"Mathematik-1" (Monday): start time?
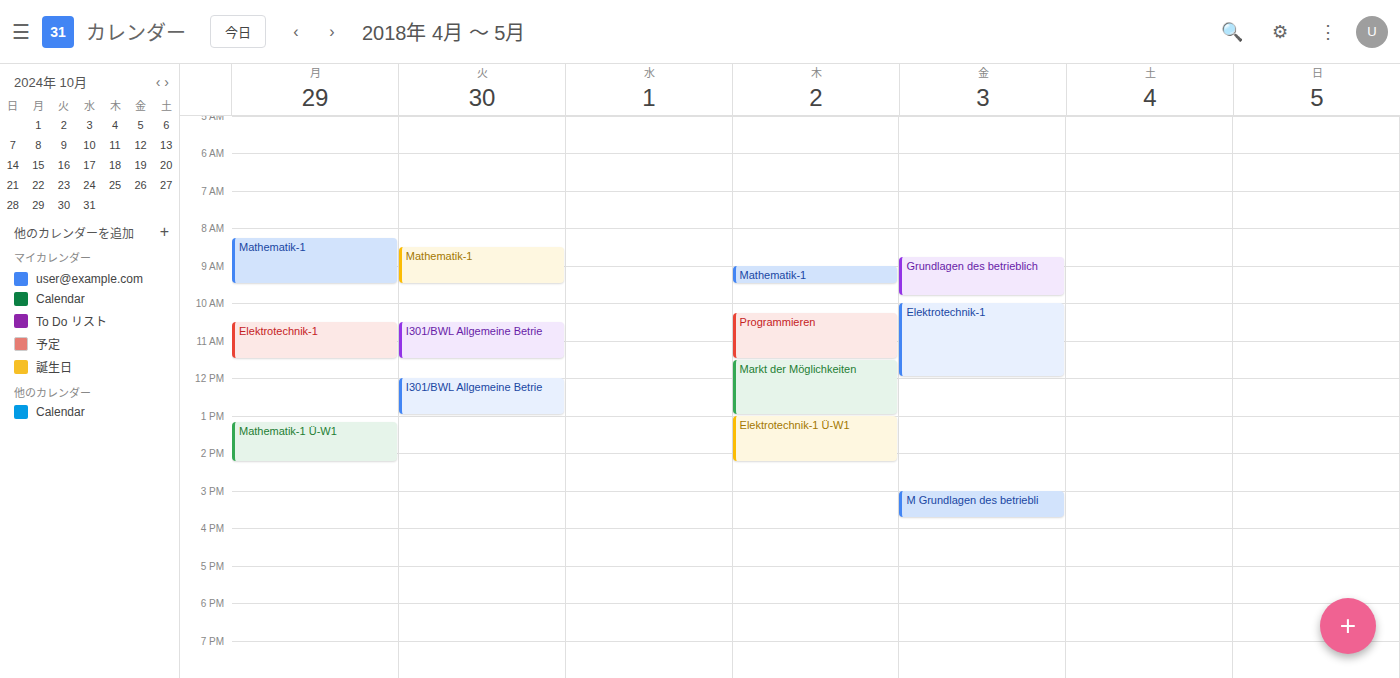
8:15 AM